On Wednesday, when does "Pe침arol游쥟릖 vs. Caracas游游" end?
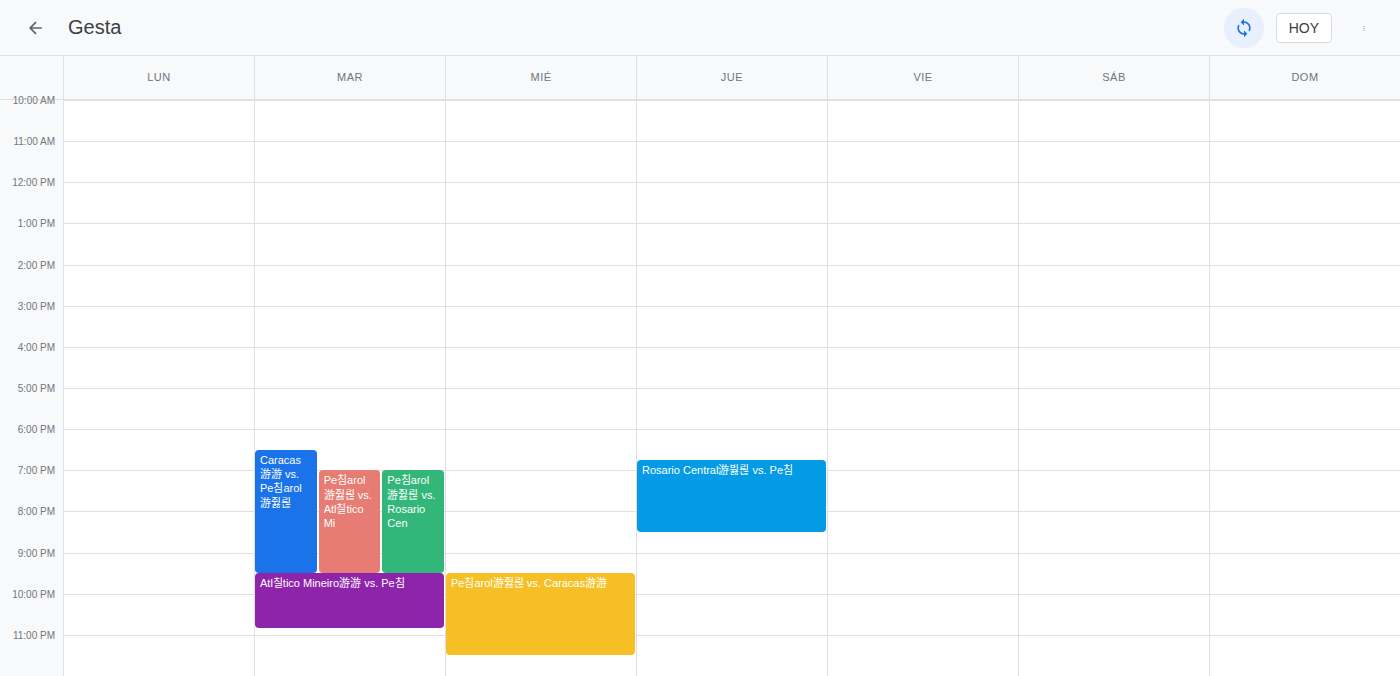
11:30 PM